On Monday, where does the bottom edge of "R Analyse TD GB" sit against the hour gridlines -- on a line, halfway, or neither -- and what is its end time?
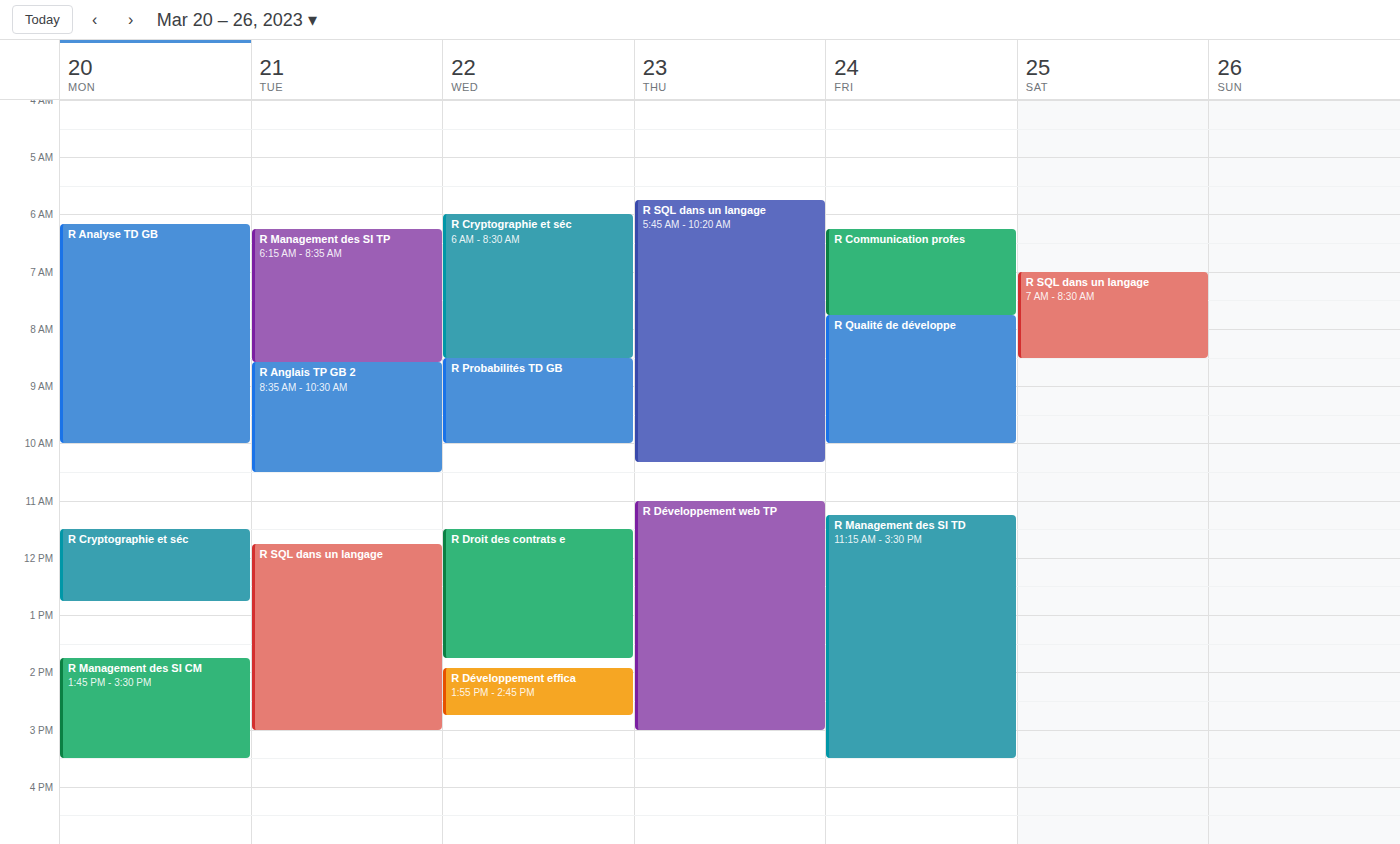
10:00 AM -- exactly on the 10 AM line.